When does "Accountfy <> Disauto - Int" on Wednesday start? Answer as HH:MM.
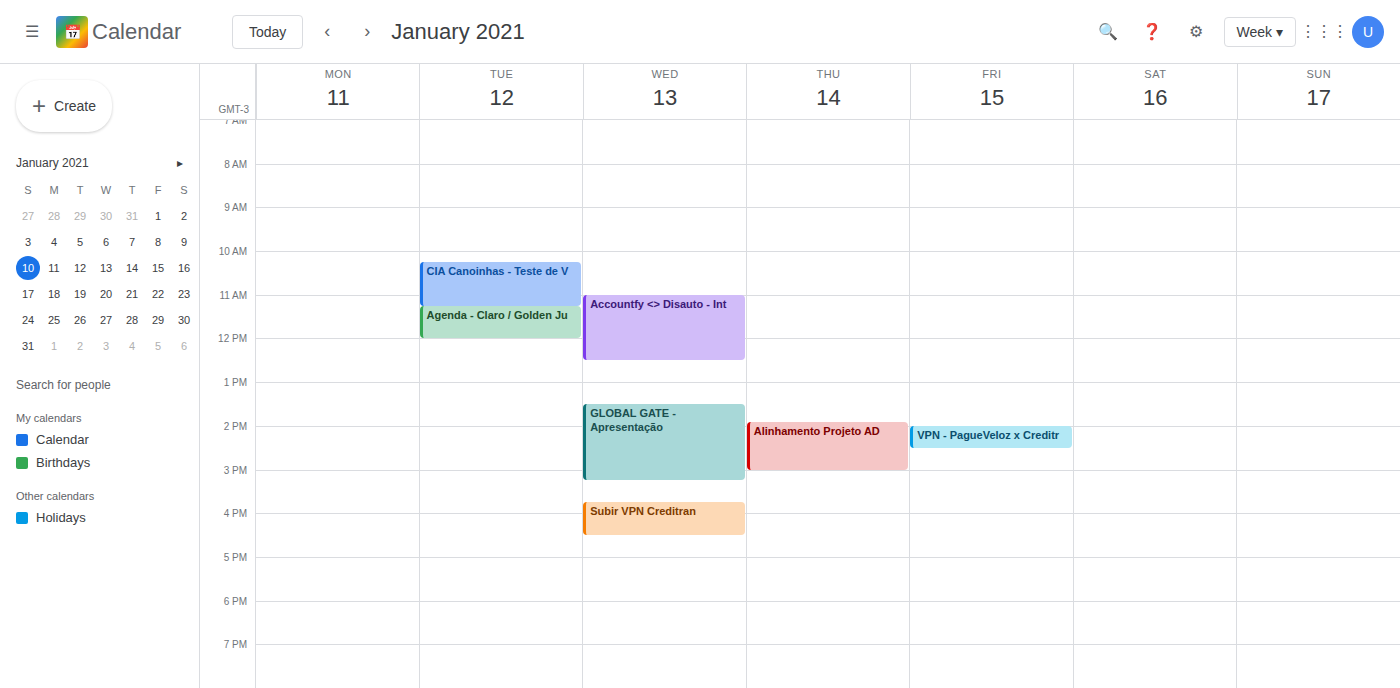
11:00